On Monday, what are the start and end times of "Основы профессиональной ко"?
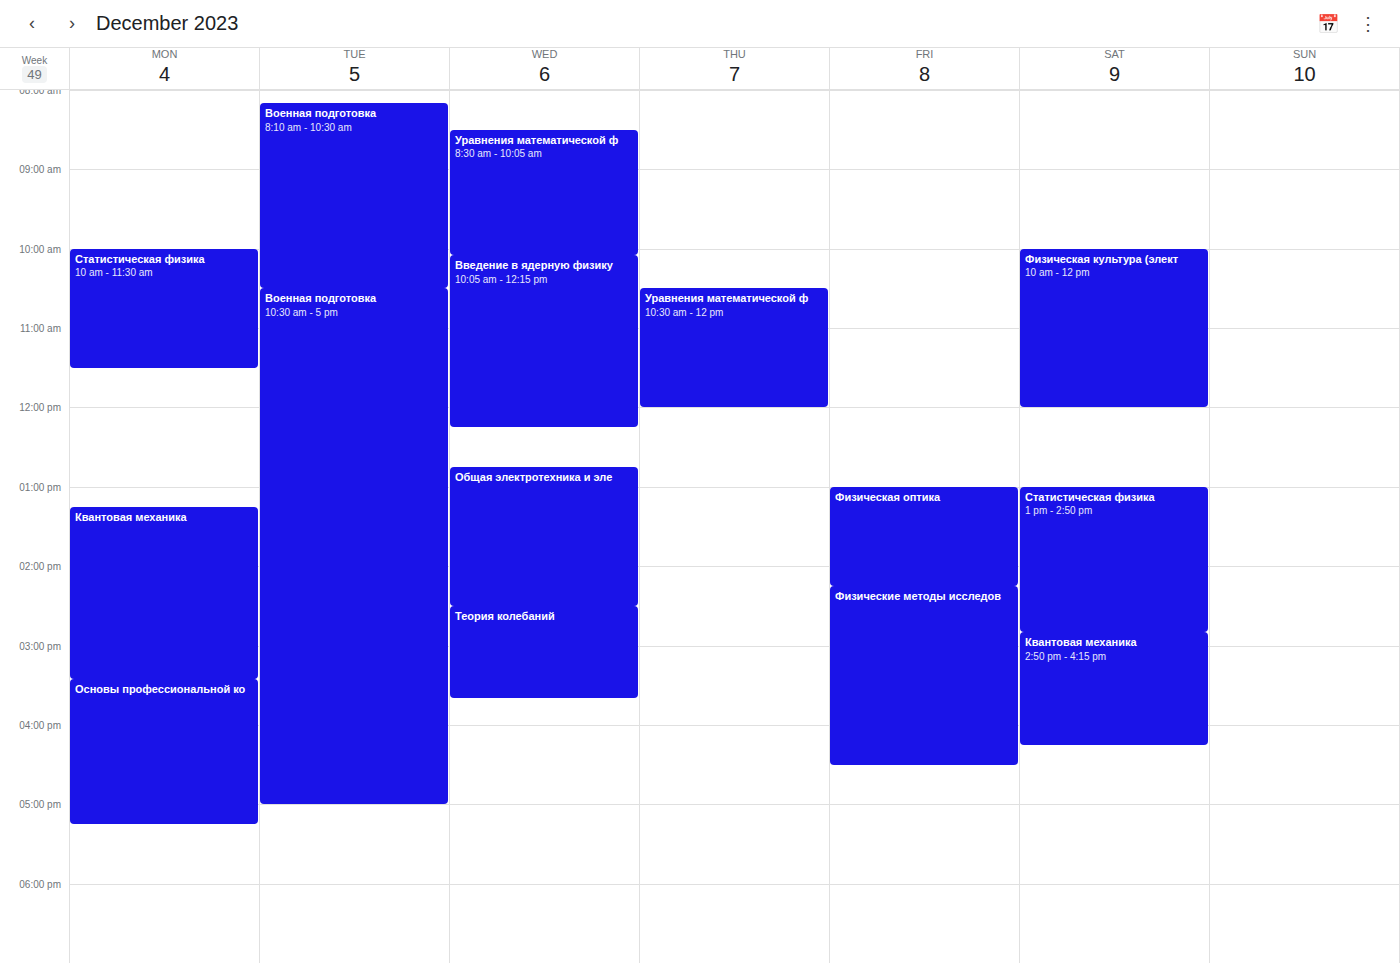
15:25 to 17:15